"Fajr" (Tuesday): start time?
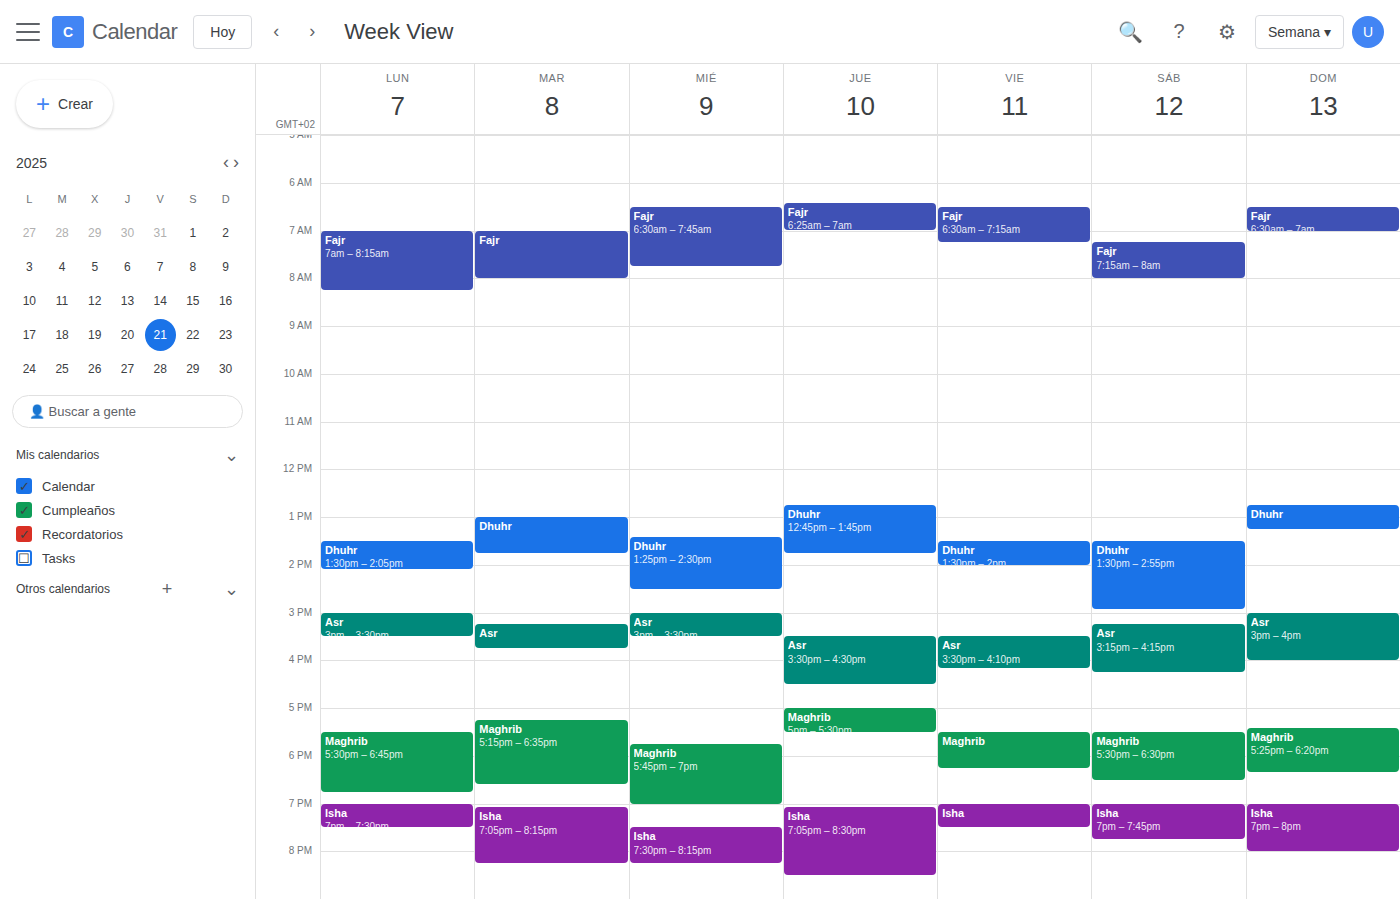
7:00 AM